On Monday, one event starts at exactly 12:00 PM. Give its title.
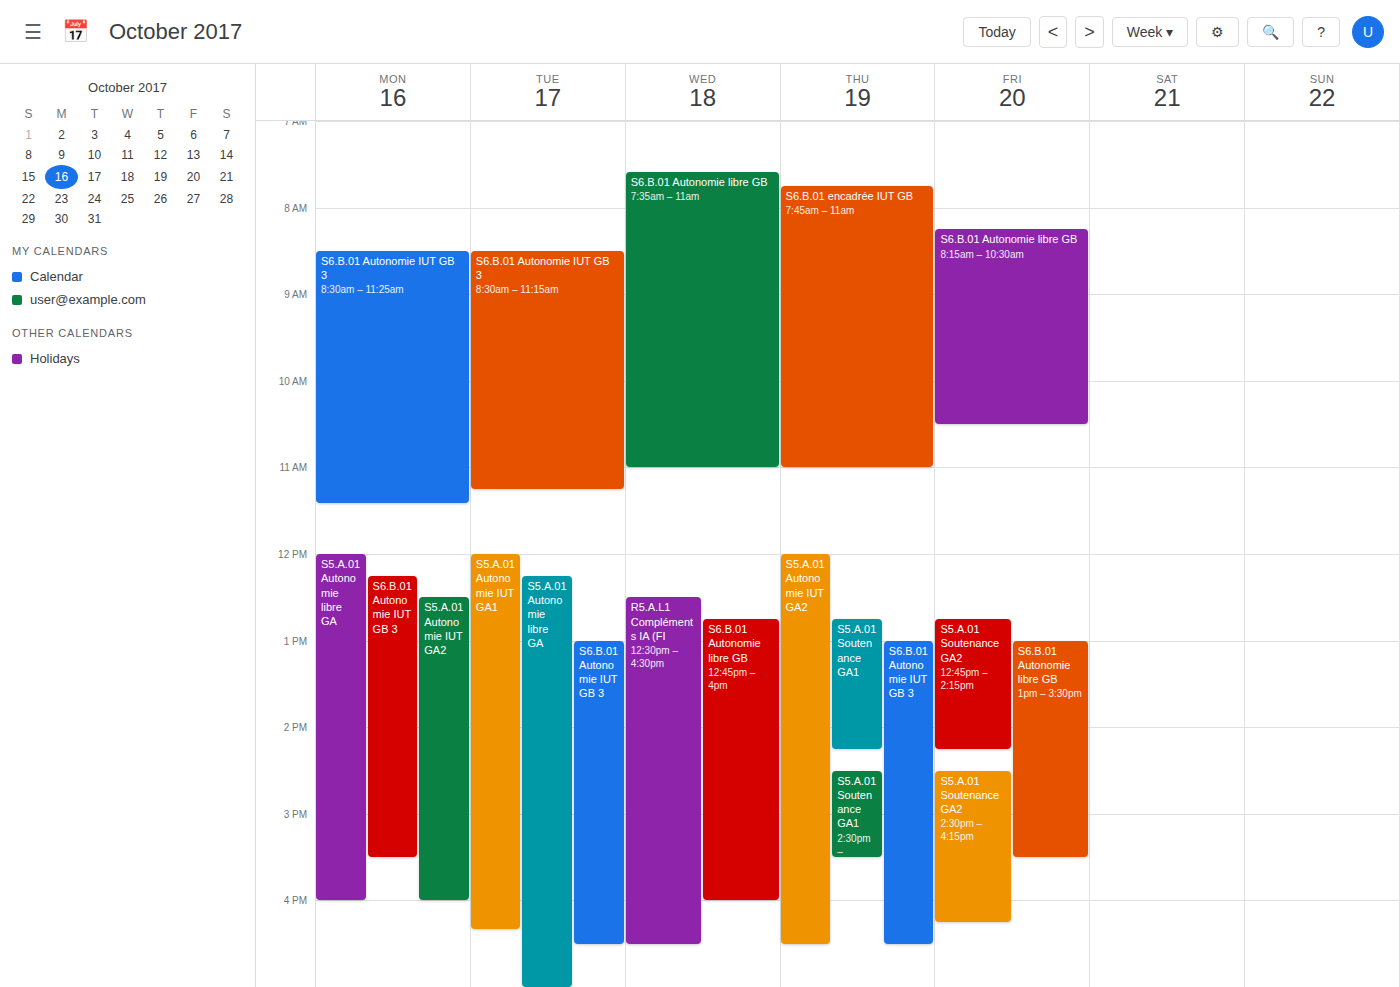
"S5.A.01 Autonomie libre GA"